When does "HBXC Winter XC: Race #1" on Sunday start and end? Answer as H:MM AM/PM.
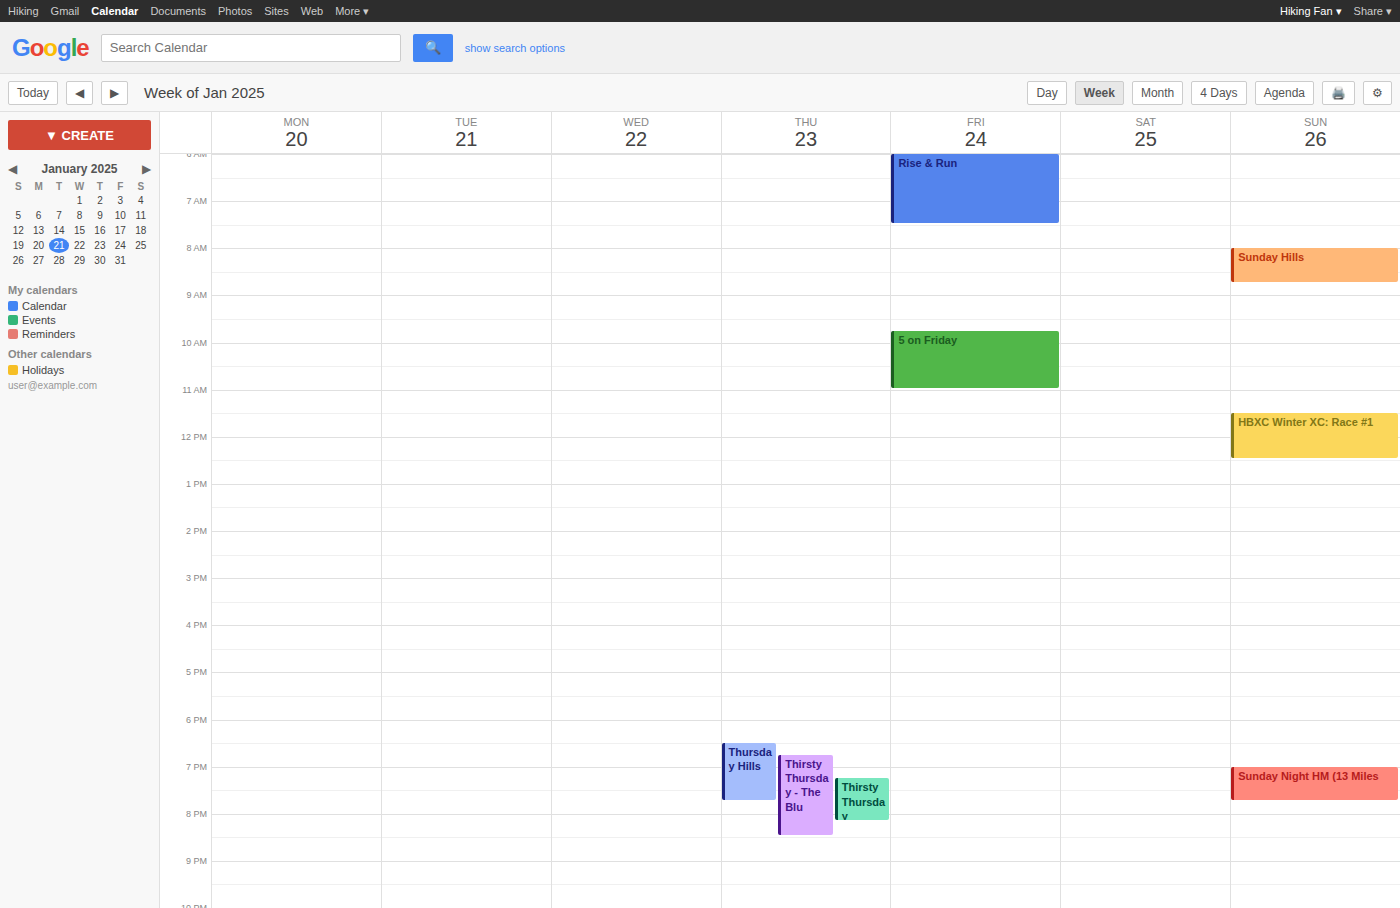
11:30 AM to 12:30 PM